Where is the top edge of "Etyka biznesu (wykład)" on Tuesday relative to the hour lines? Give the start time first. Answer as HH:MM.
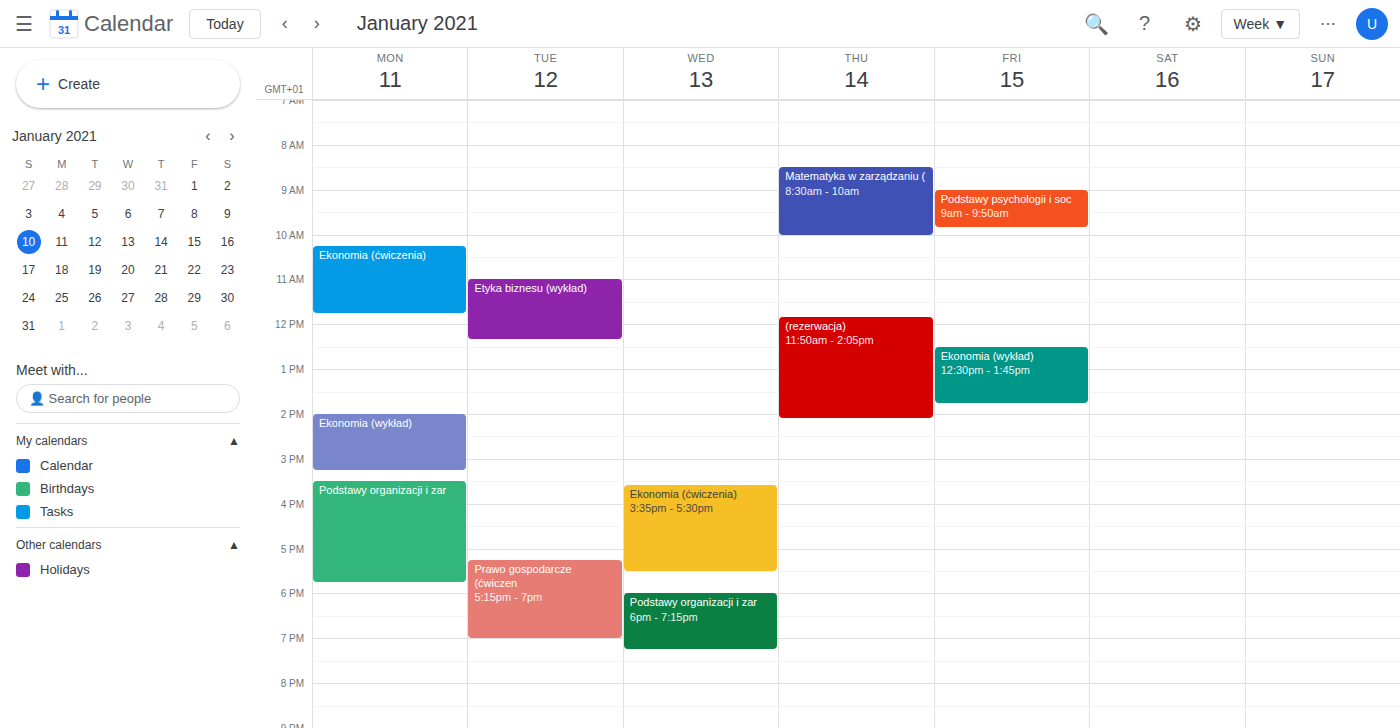
11:00 -- exactly on the 11:00 line.